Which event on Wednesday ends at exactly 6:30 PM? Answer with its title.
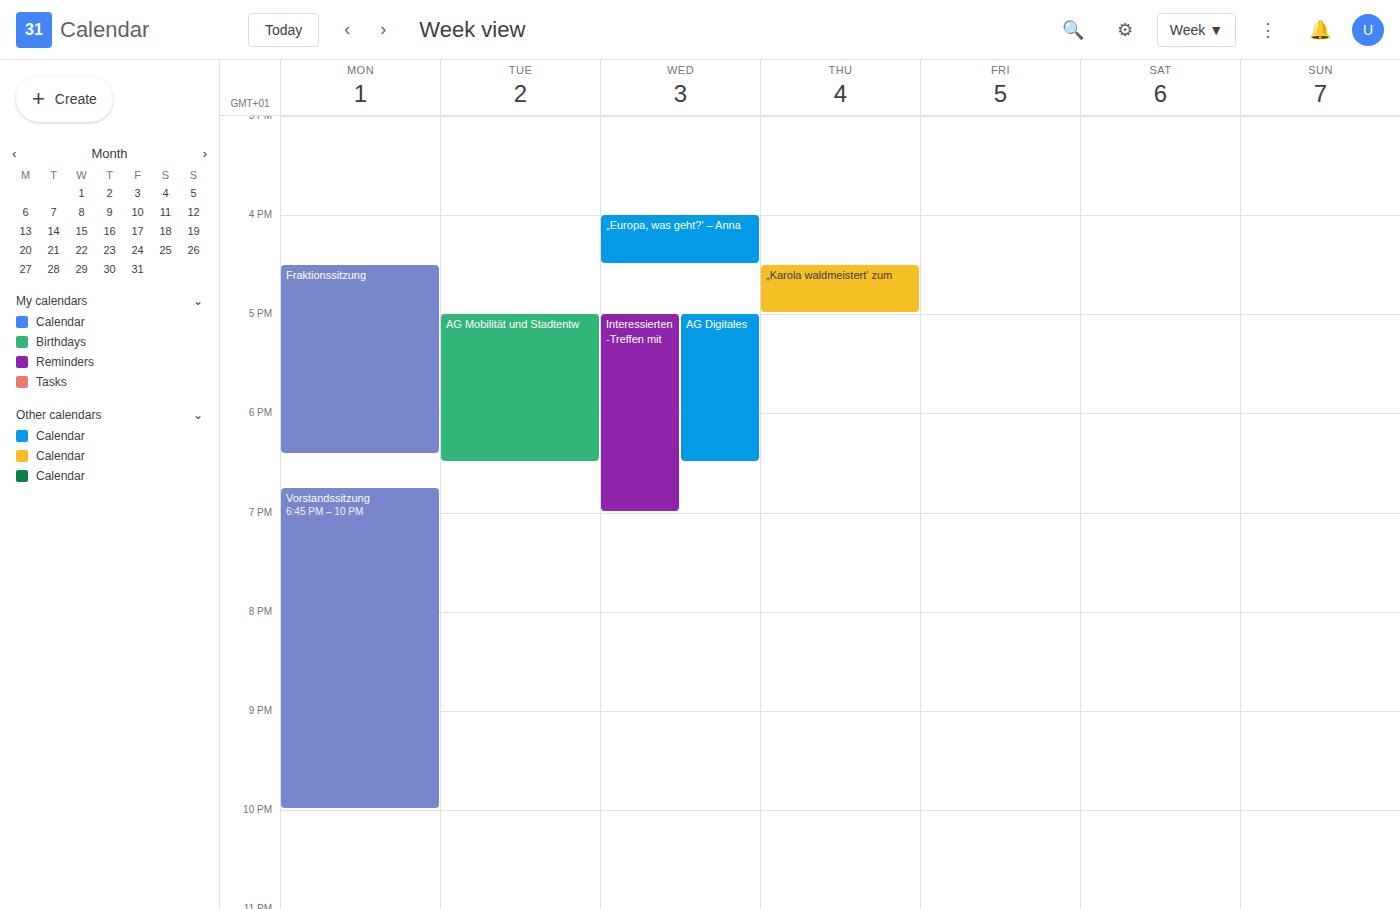
"AG Digitales"